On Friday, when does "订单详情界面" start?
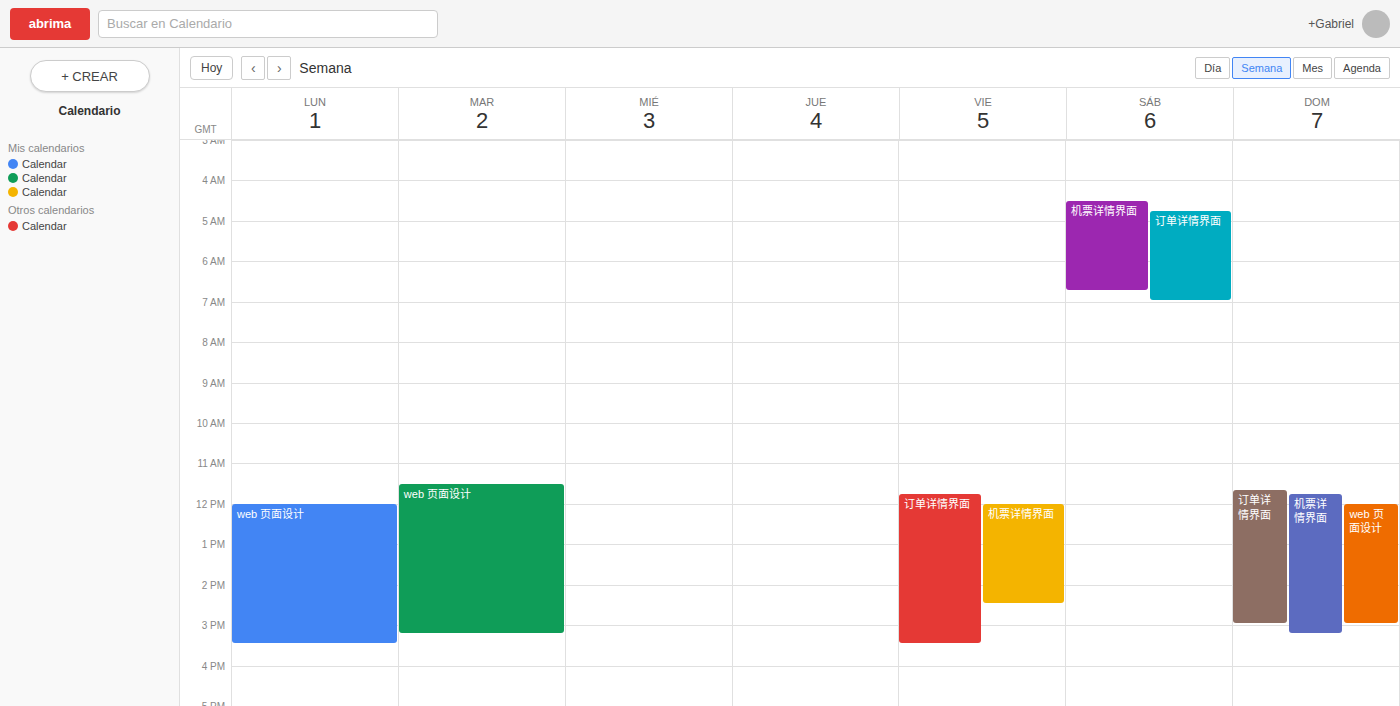
11:45 AM